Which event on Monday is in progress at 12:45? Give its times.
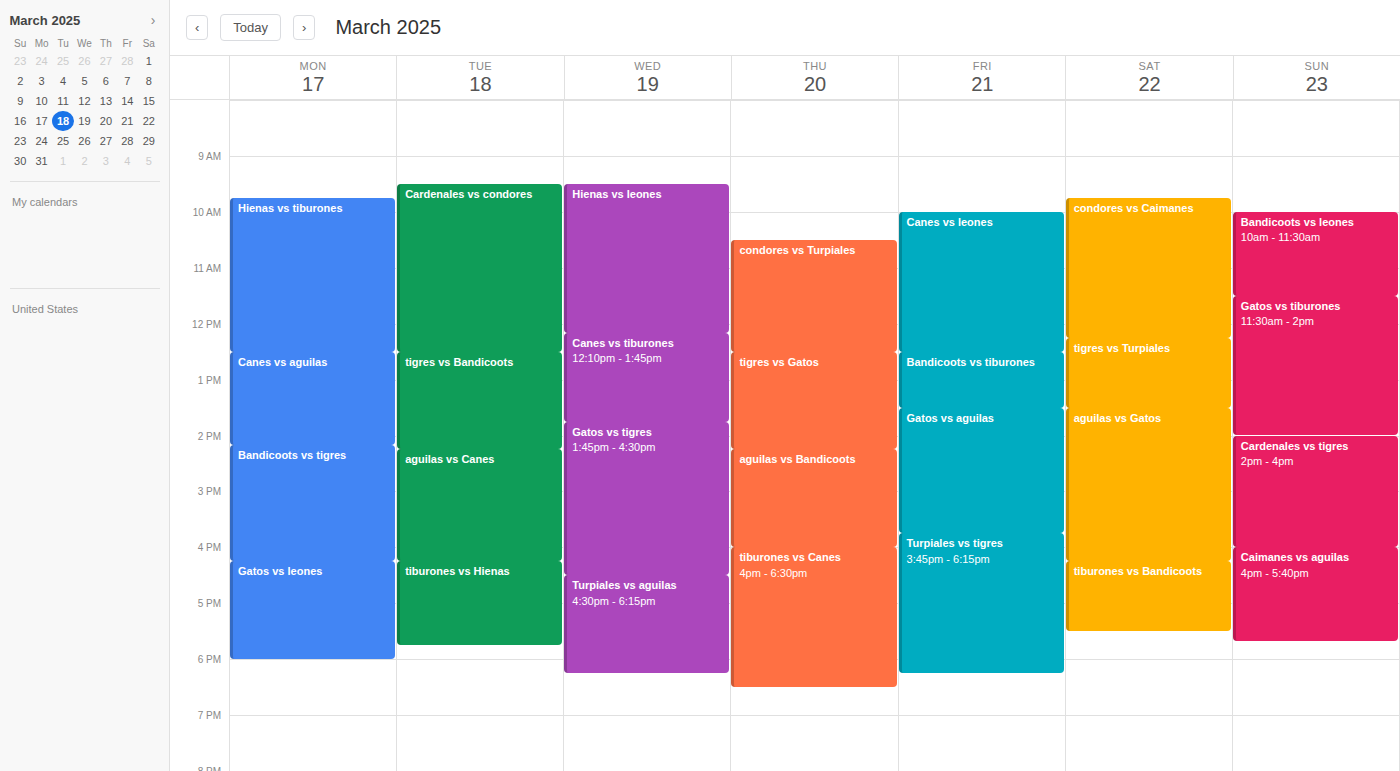
"Canes vs aguilas", 12:30 to 14:10